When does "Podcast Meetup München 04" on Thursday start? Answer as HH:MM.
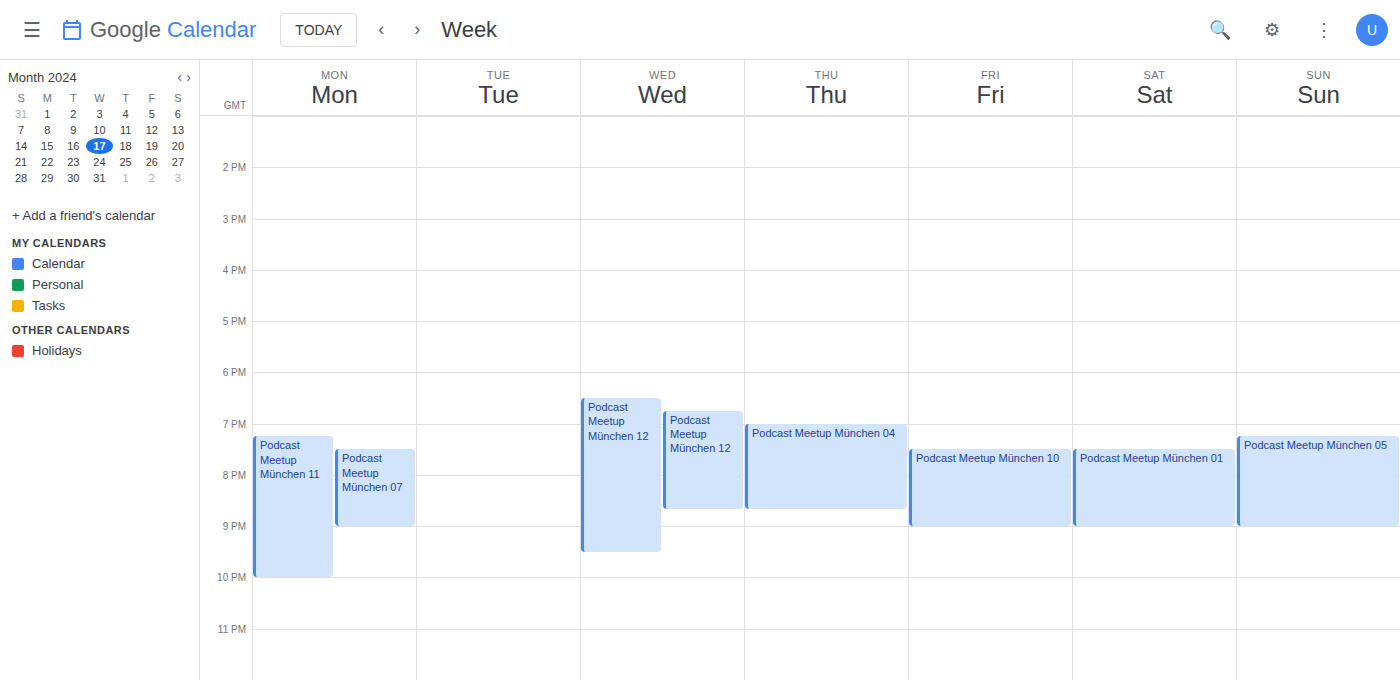
19:00